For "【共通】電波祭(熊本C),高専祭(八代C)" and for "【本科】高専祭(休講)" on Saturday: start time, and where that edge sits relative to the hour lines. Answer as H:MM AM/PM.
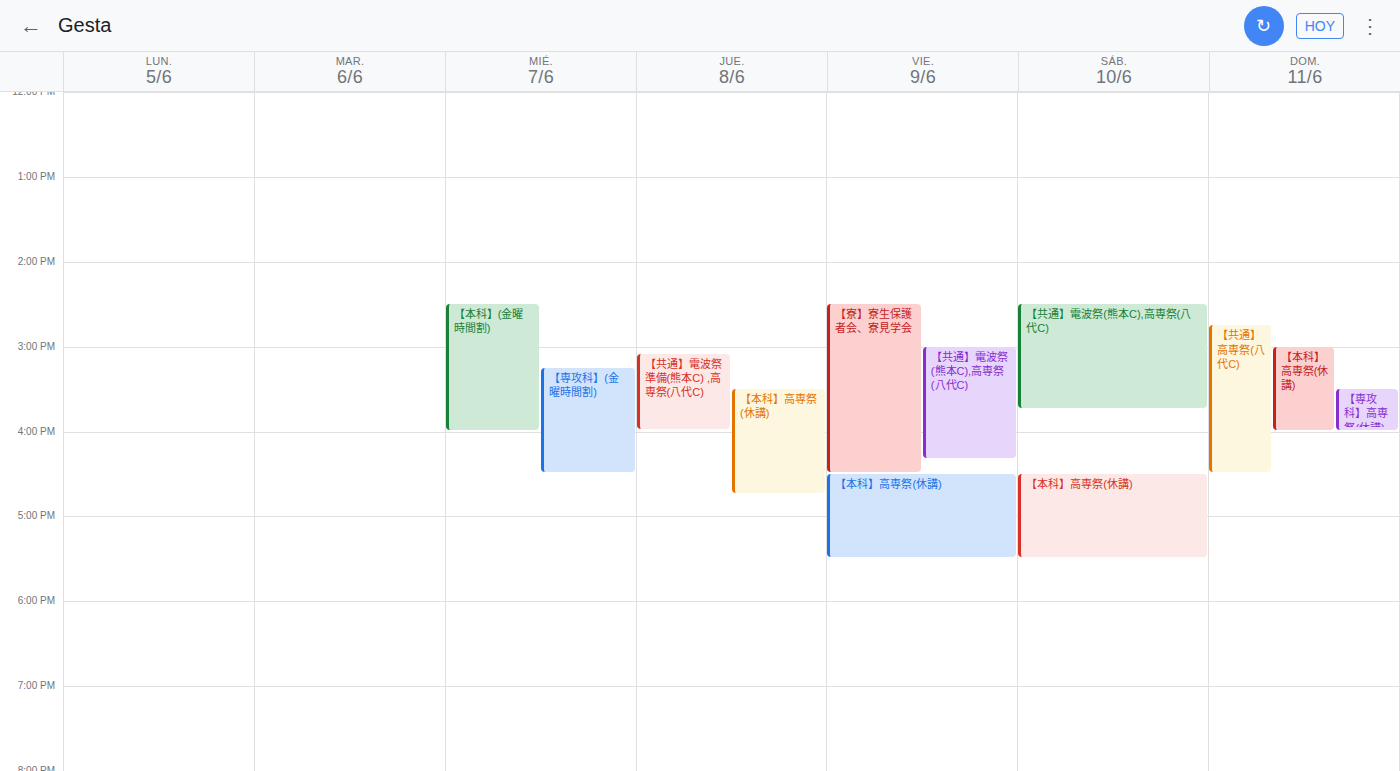
"【共通】電波祭(熊本C),高専祭(八代C)": 2:30 PM, halfway between the 2 PM and 3 PM lines. "【本科】高専祭(休講)": 4:30 PM, halfway between the 4 PM and 5 PM lines.